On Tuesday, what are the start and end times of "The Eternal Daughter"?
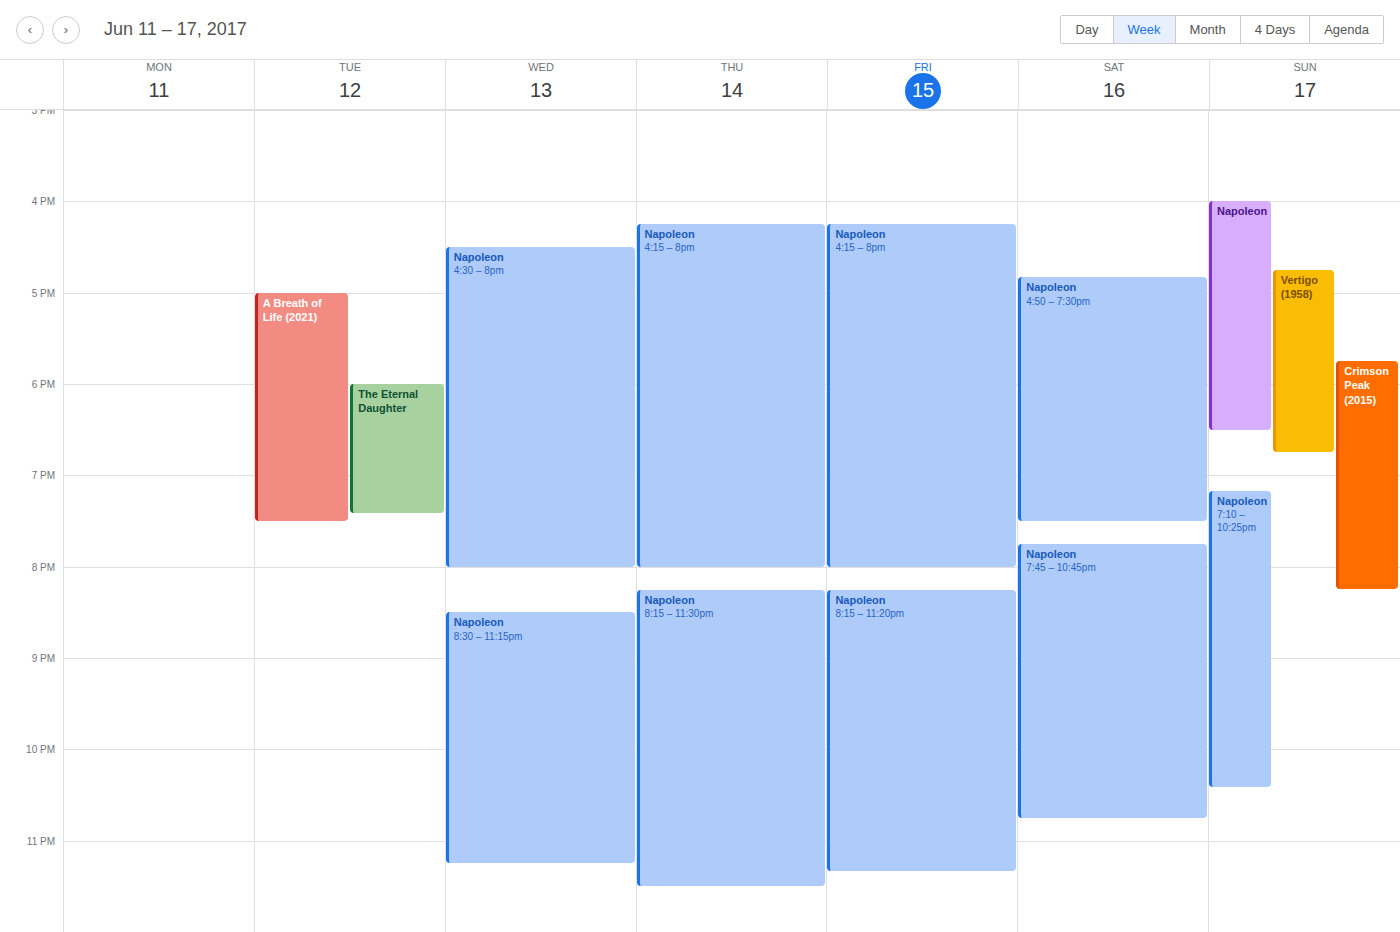
6:00 PM to 7:25 PM